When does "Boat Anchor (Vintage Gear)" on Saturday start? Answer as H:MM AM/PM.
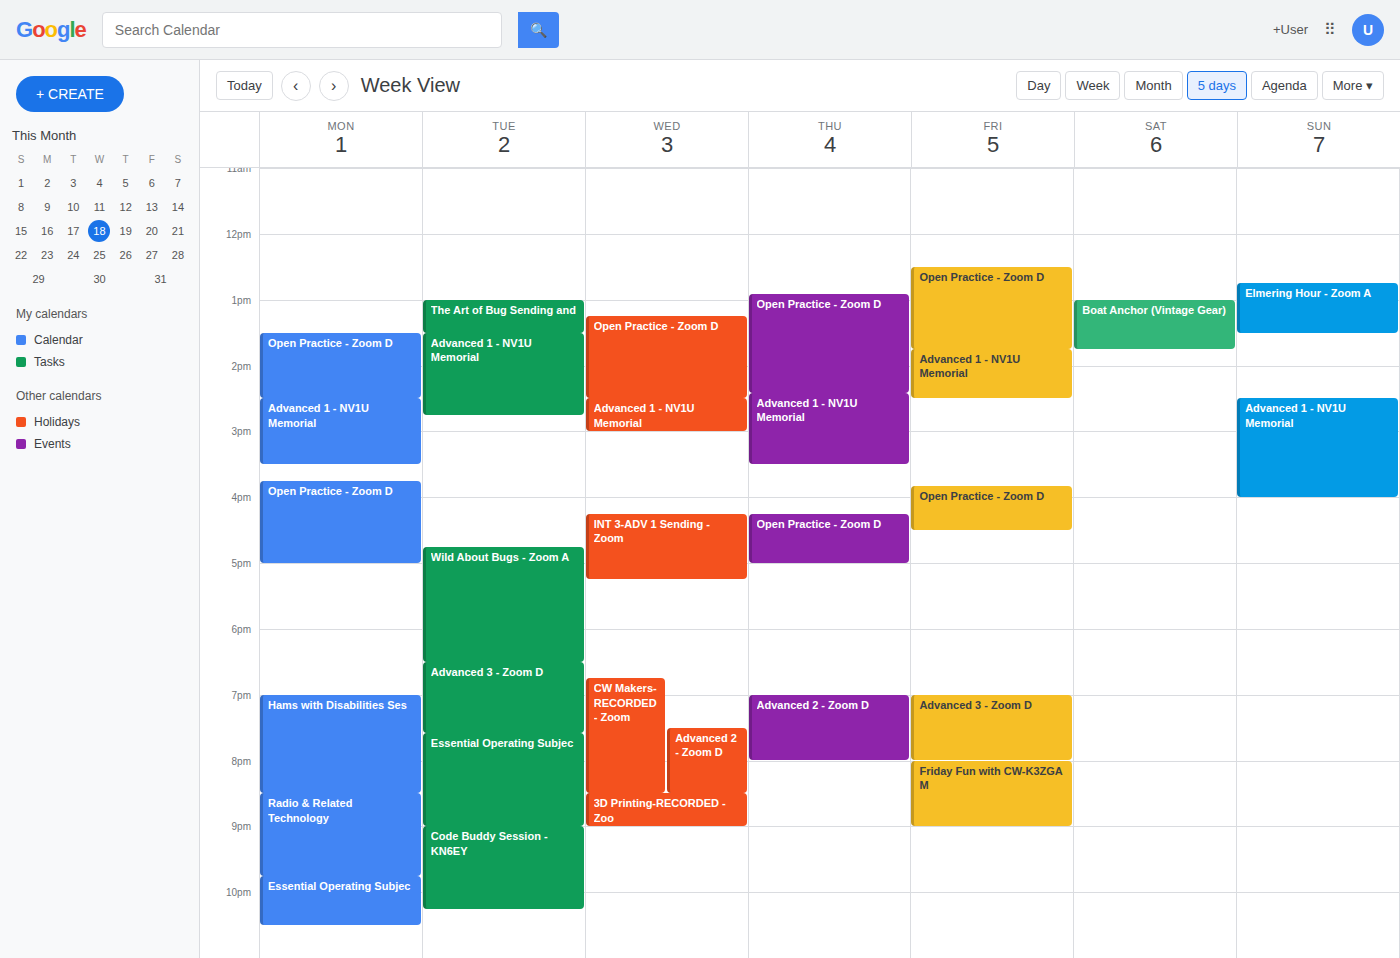
1:00 PM